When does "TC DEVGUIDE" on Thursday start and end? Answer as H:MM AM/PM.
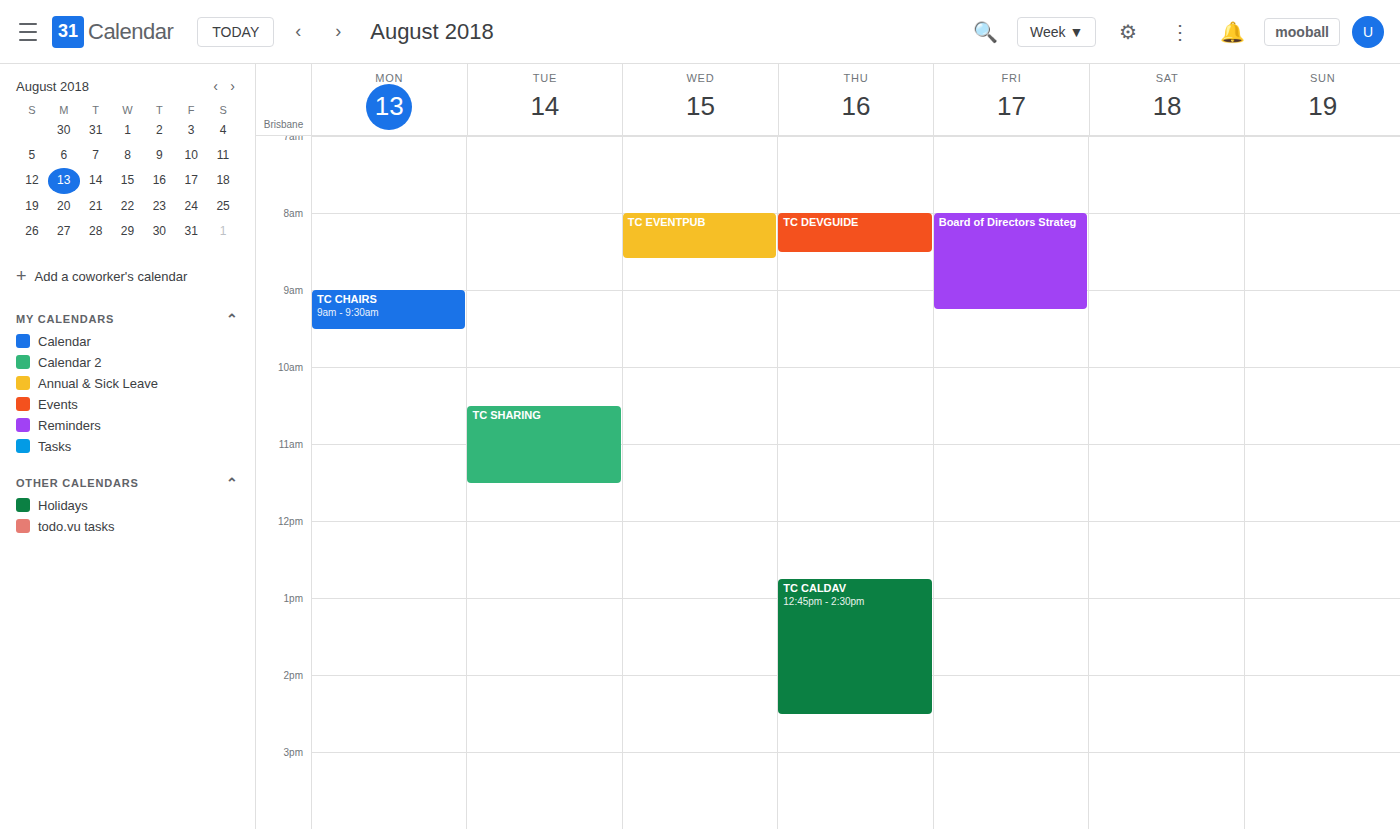
8:00 AM to 8:30 AM